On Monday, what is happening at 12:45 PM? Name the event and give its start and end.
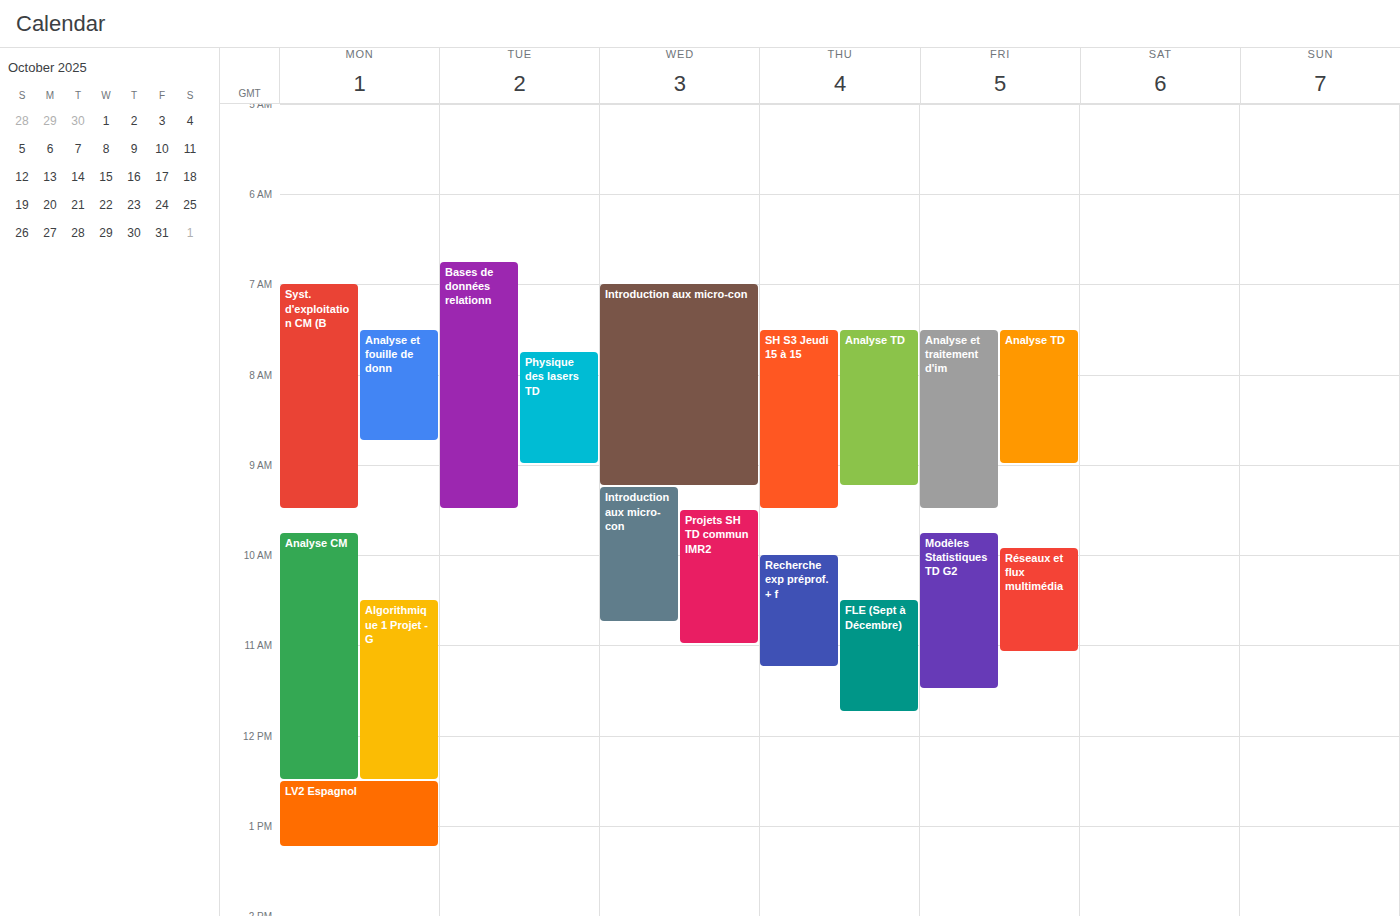
"LV2 Espagnol", 12:30 PM to 1:15 PM